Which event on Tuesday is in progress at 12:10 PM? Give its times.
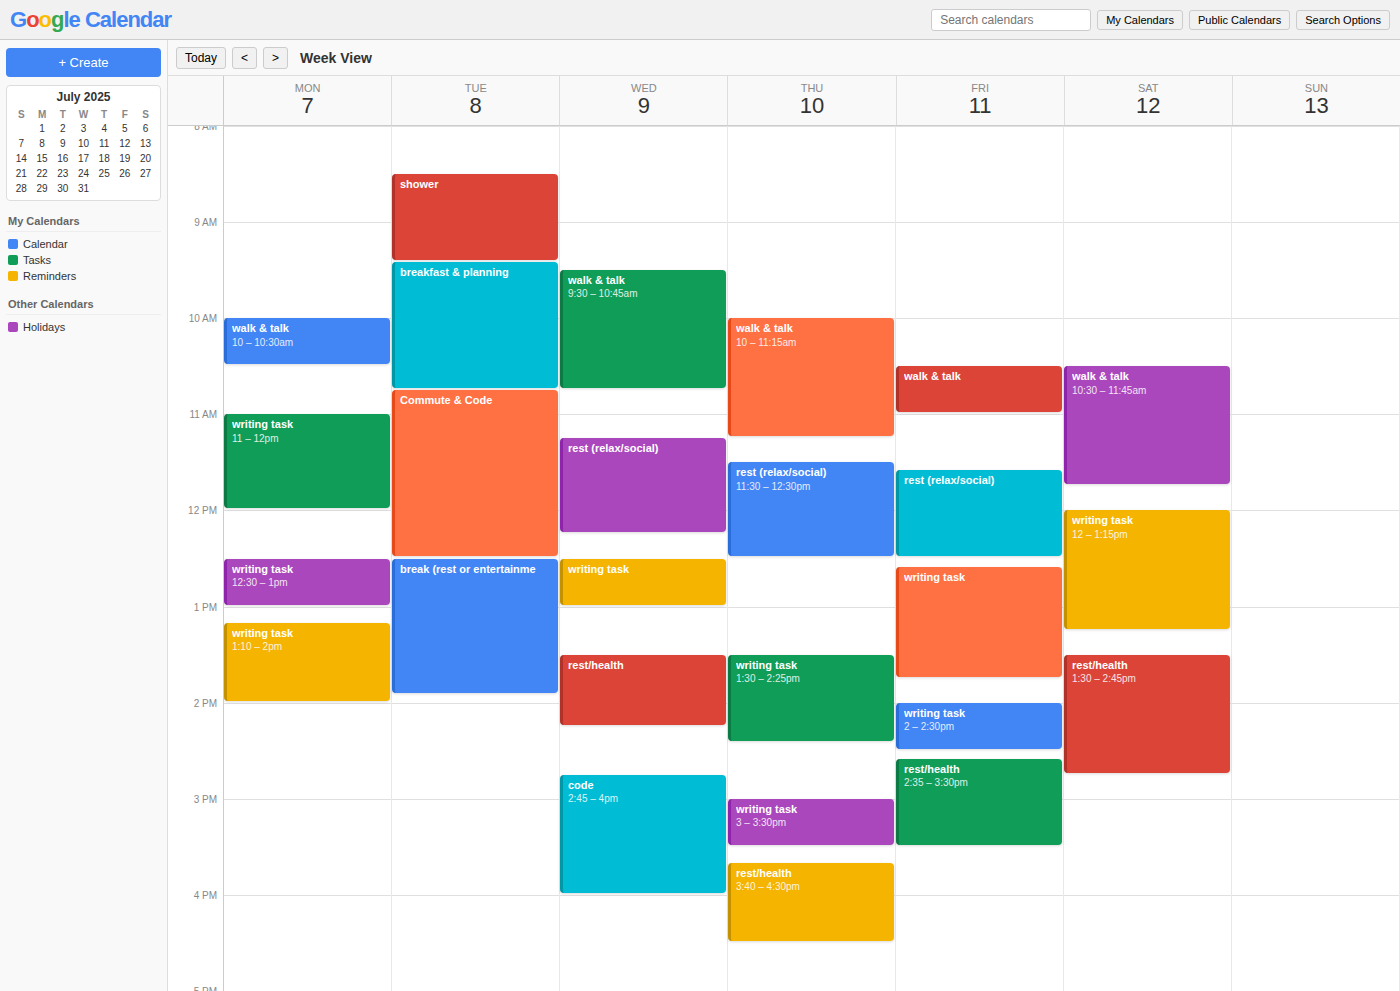
"Commute & Code", 10:45 AM to 12:30 PM